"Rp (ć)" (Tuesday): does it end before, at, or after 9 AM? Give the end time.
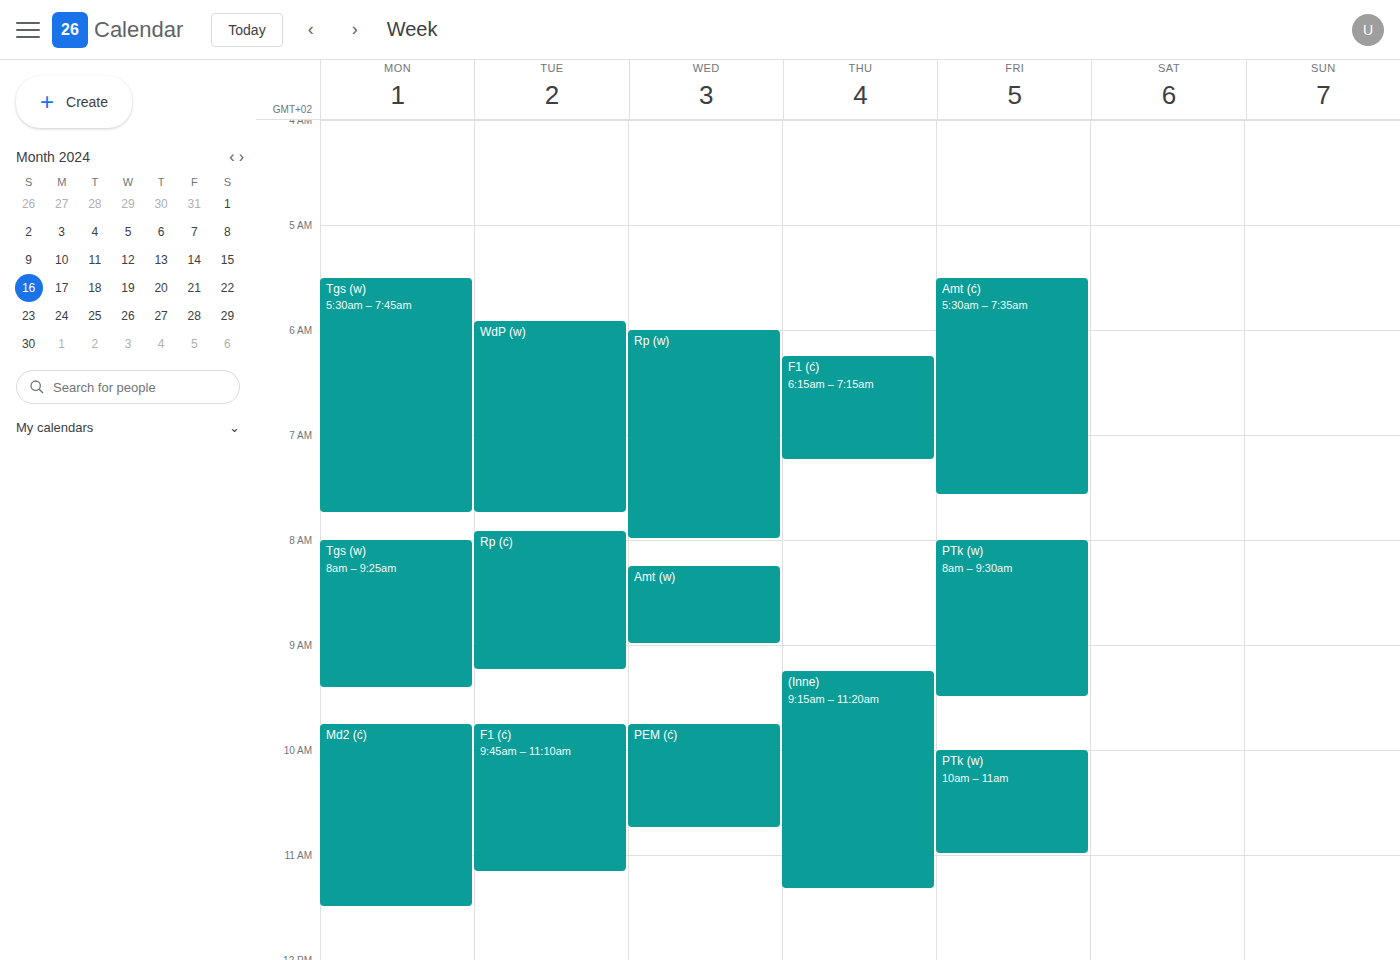
9:15 AM -- after 9 AM, 15 minutes below the 9 AM line.